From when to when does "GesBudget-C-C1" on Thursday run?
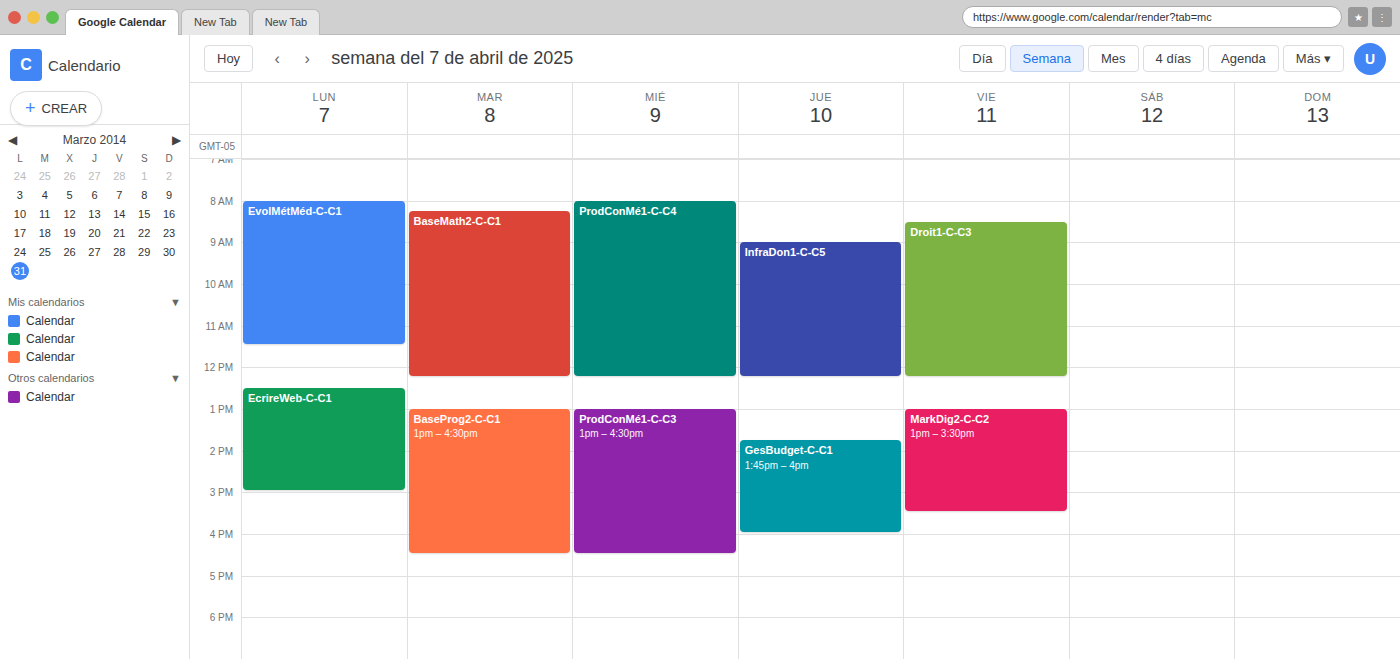
13:45 to 16:00